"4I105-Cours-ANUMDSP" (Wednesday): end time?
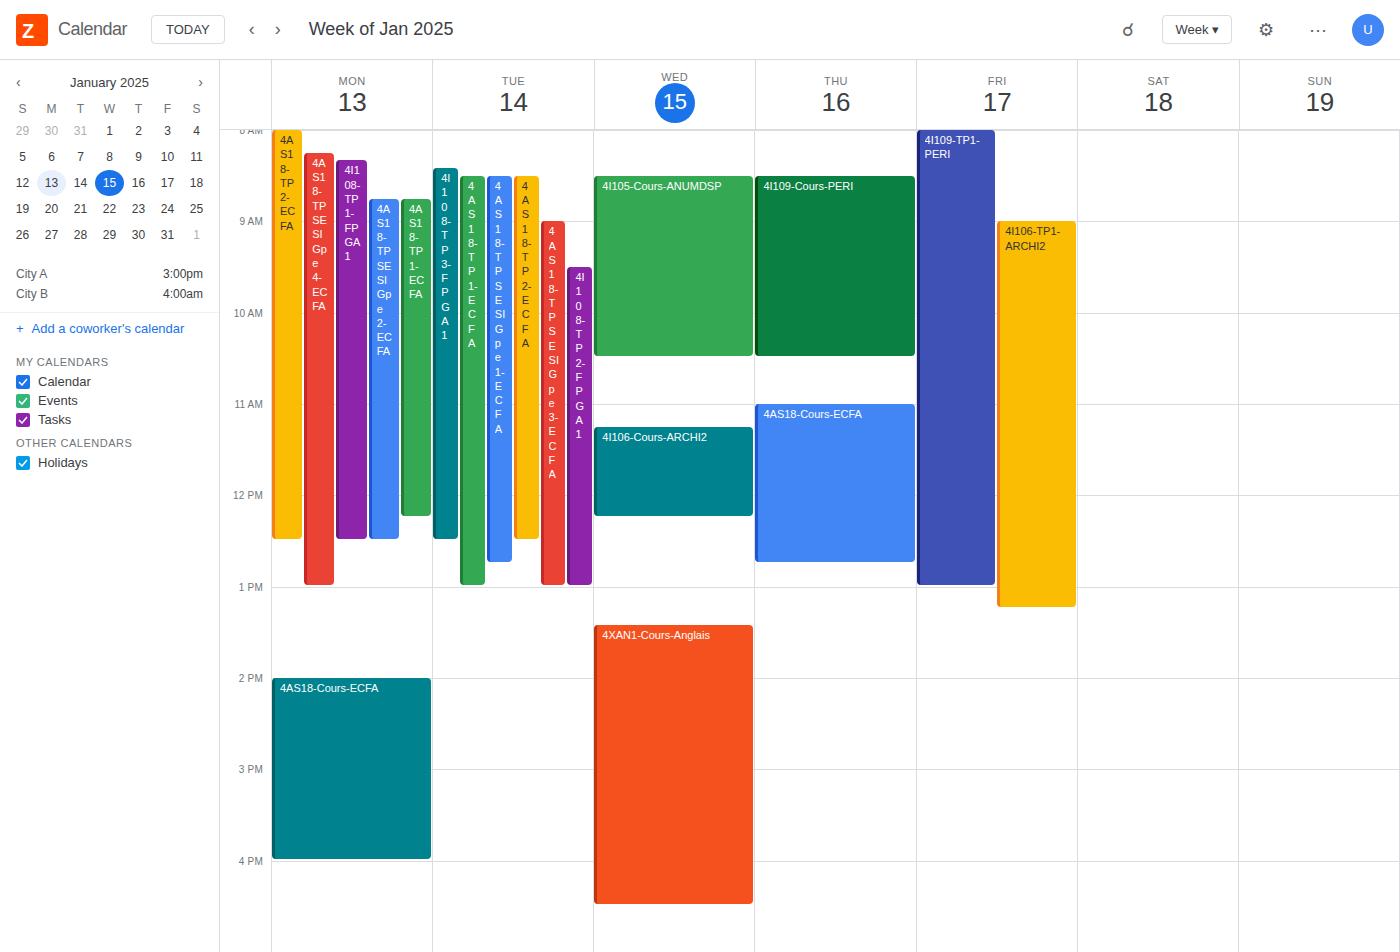
10:30